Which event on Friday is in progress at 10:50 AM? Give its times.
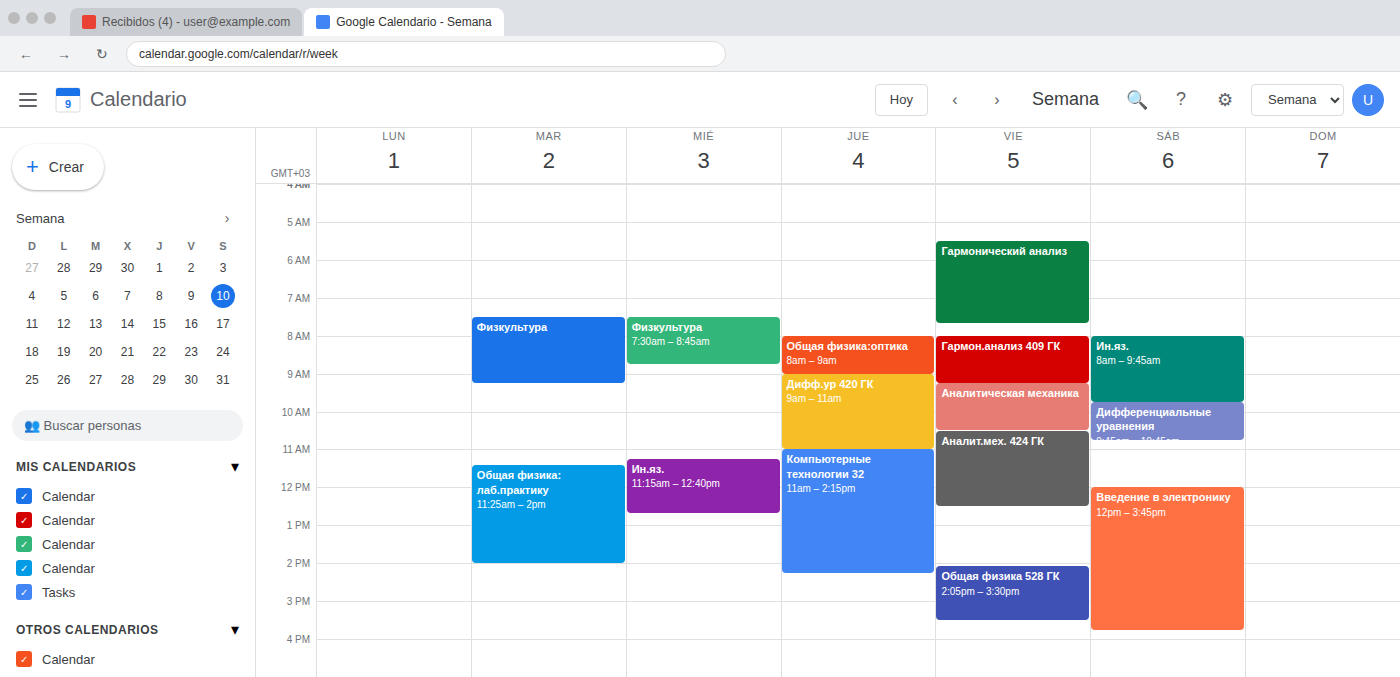
"Аналит.мех. 424 ГК", 10:30 AM to 12:30 PM